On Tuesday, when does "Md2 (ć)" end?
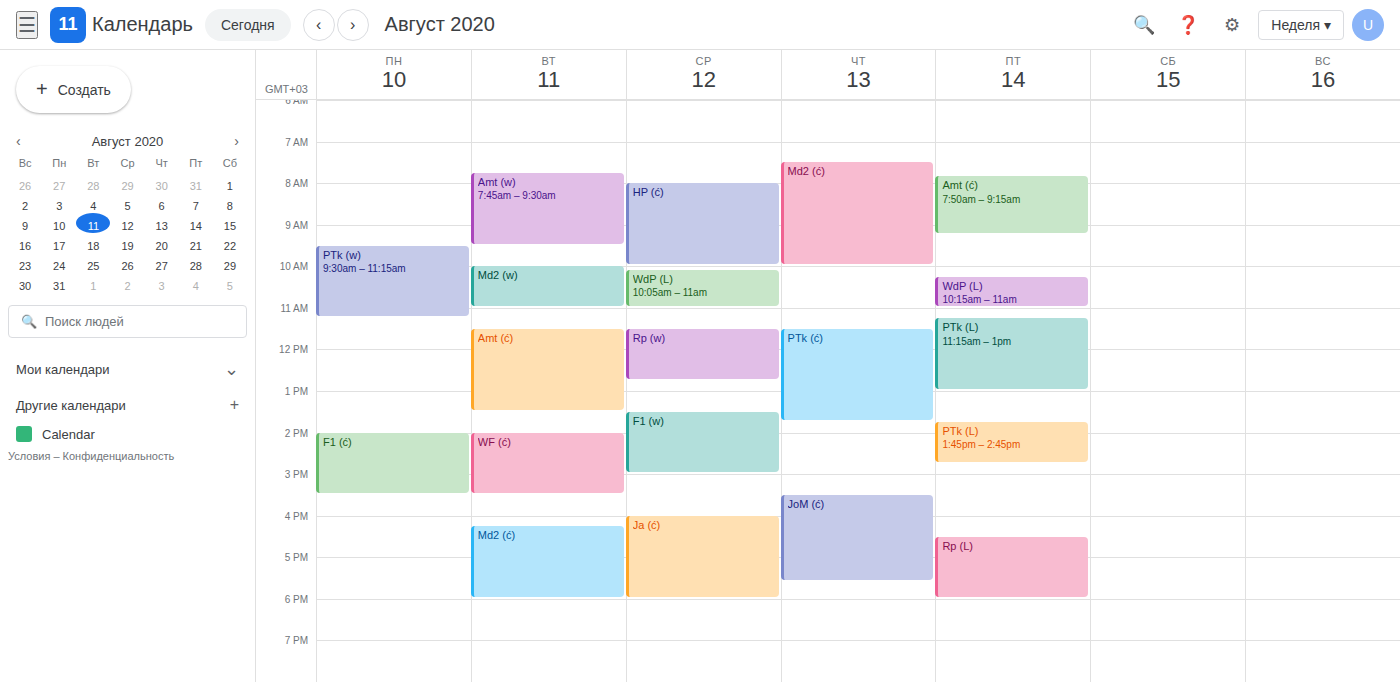
6:00 PM